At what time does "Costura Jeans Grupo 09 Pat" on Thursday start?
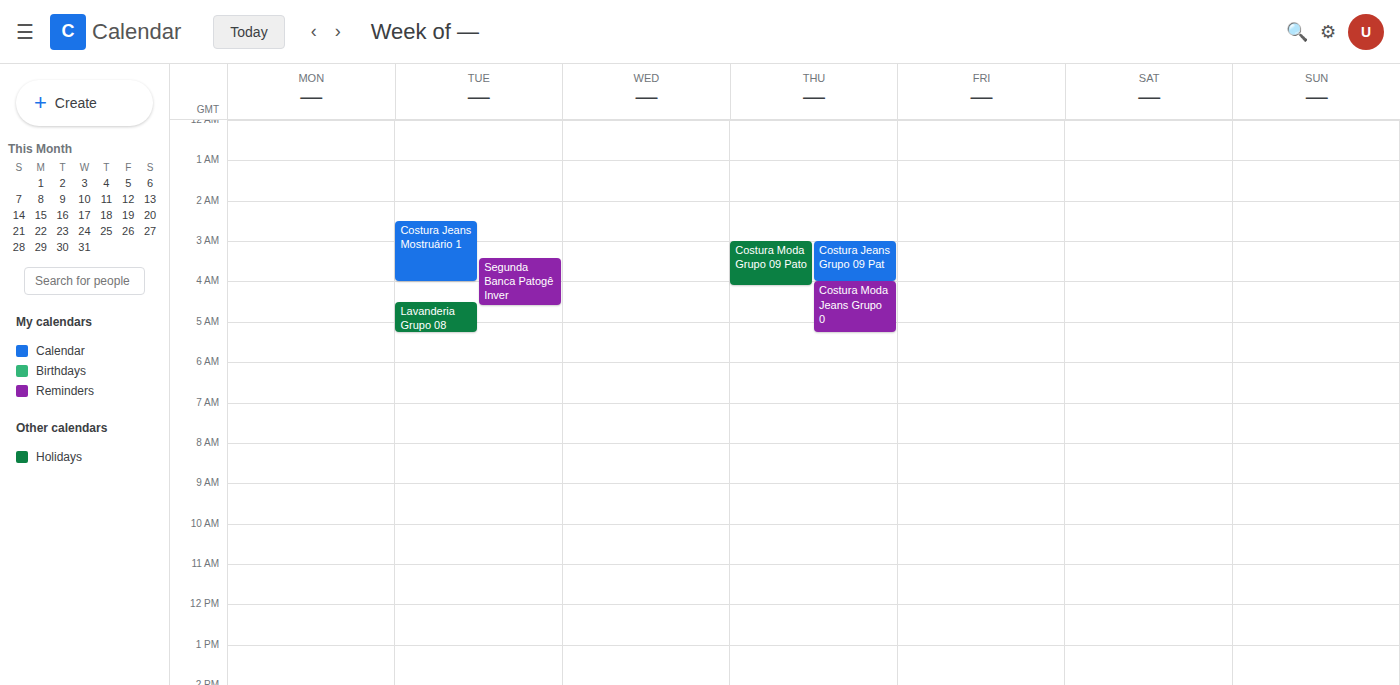
3:00 AM